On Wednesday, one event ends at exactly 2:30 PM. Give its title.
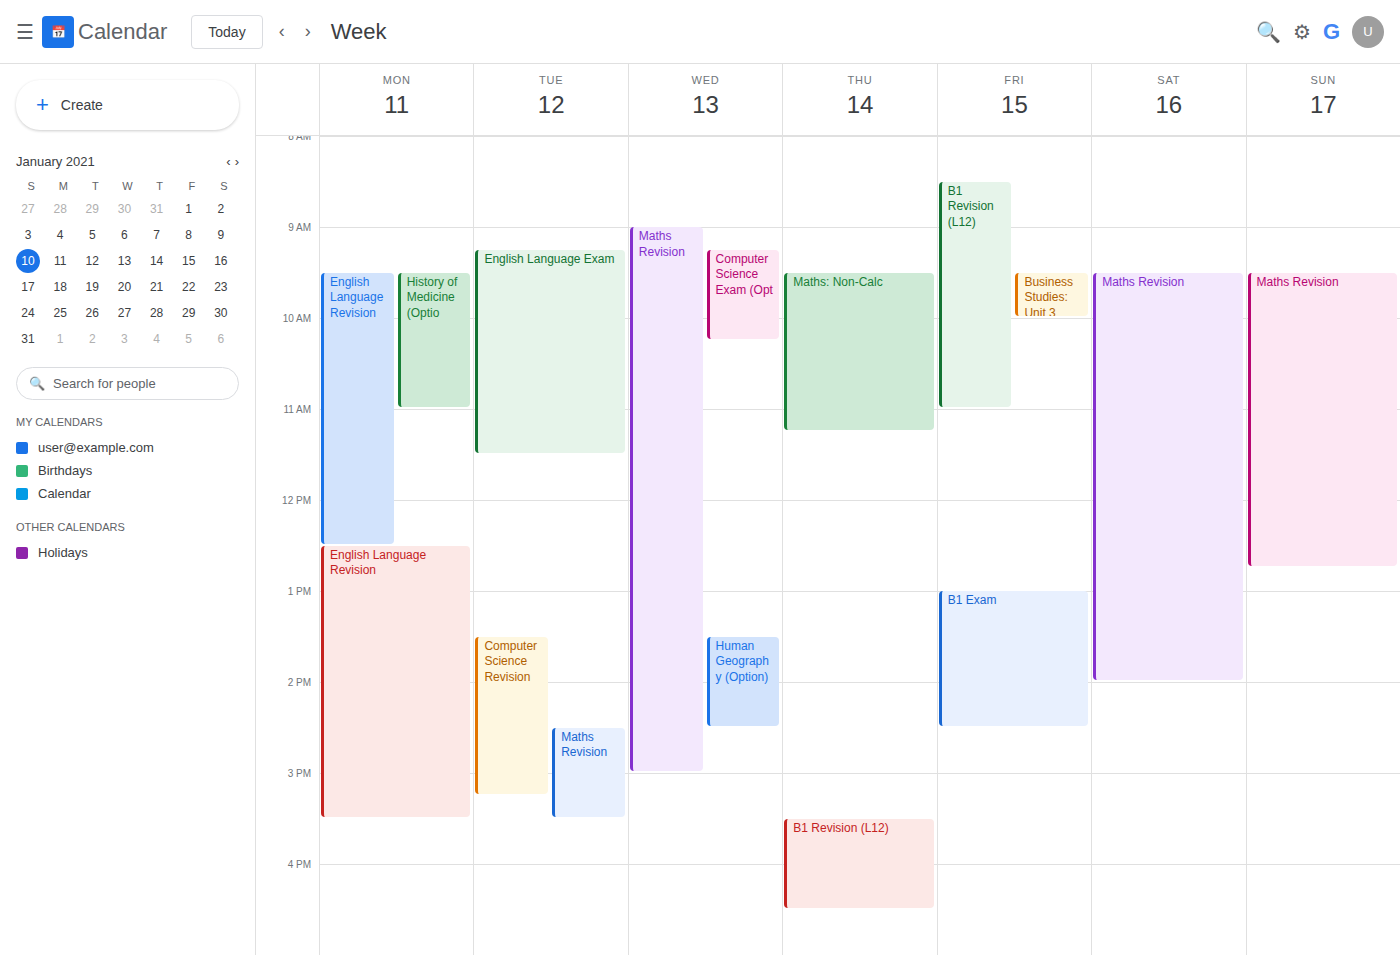
"Human Geography (Option)"